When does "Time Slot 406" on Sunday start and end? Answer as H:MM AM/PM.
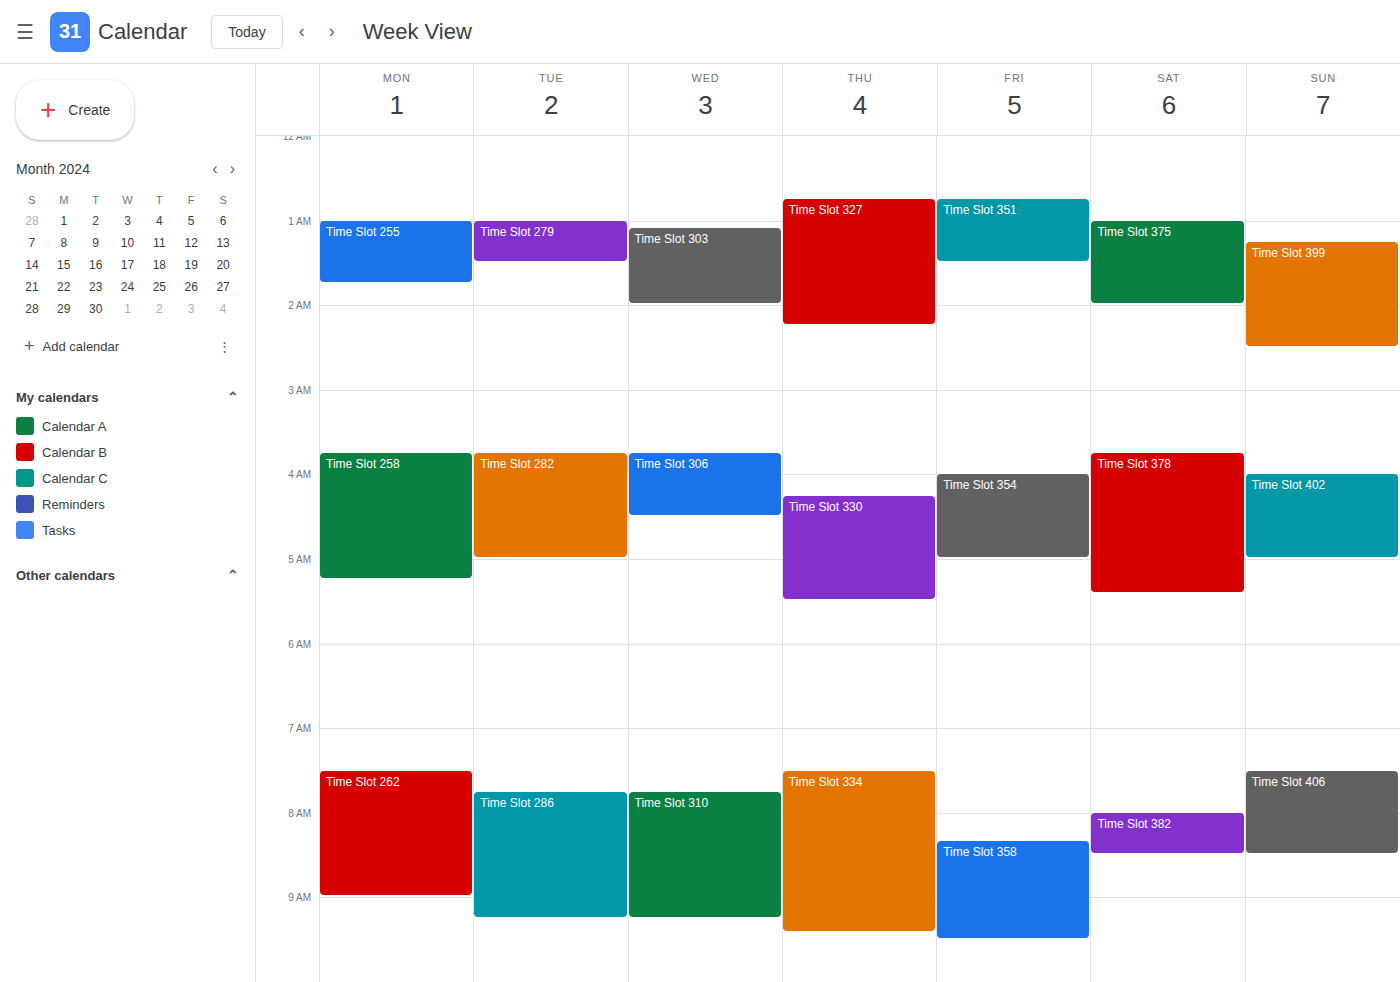
7:30 AM to 8:30 AM